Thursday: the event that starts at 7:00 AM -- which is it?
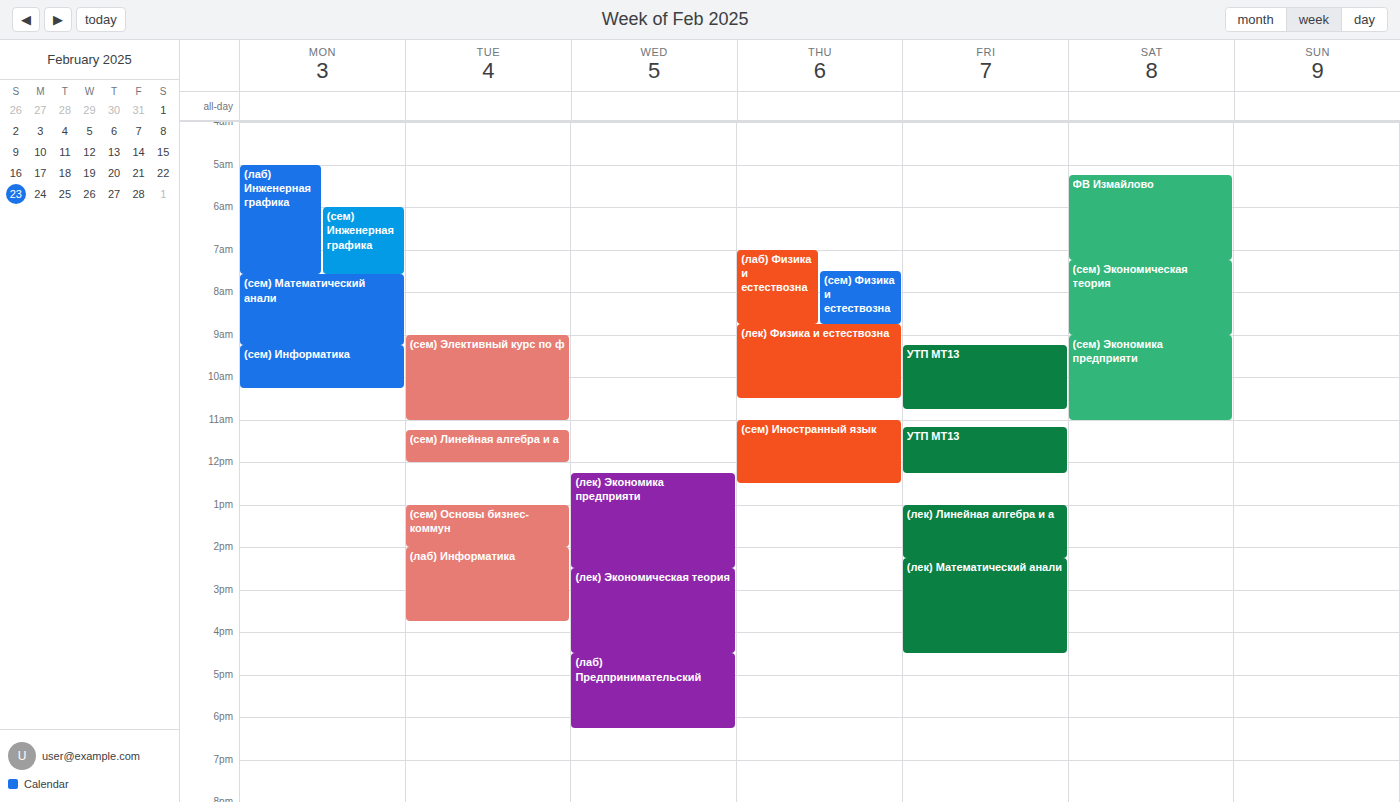
"(лаб) Физика и естествозна"